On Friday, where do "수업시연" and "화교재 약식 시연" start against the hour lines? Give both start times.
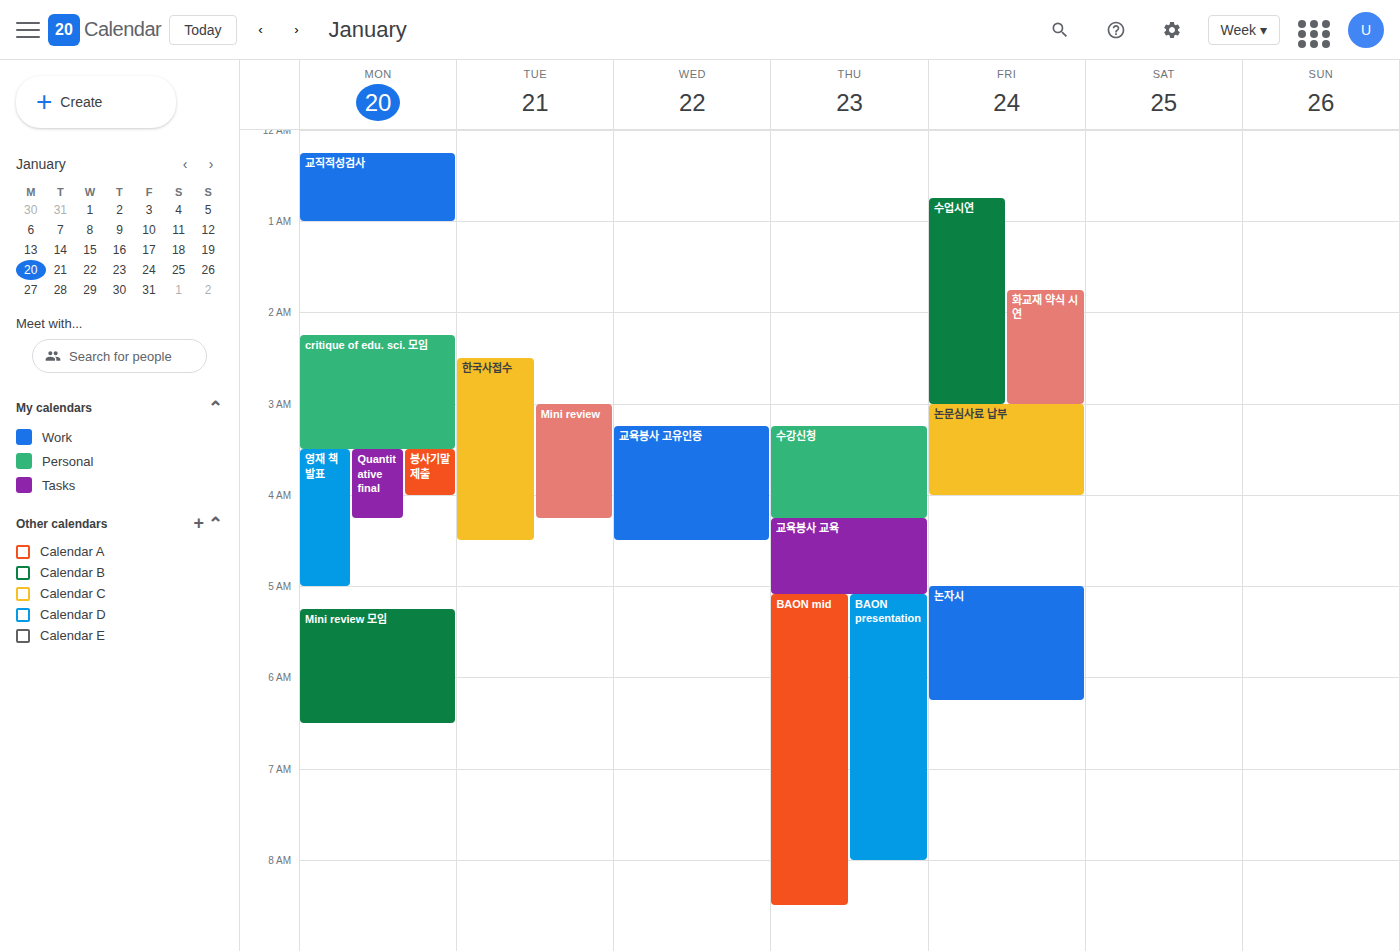
"수업시연": 12:45 AM, neither: three quarters of the way from the 12 AM line to the 1 AM line. "화교재 약식 시연": 1:45 AM, neither: three quarters of the way from the 1 AM line to the 2 AM line.